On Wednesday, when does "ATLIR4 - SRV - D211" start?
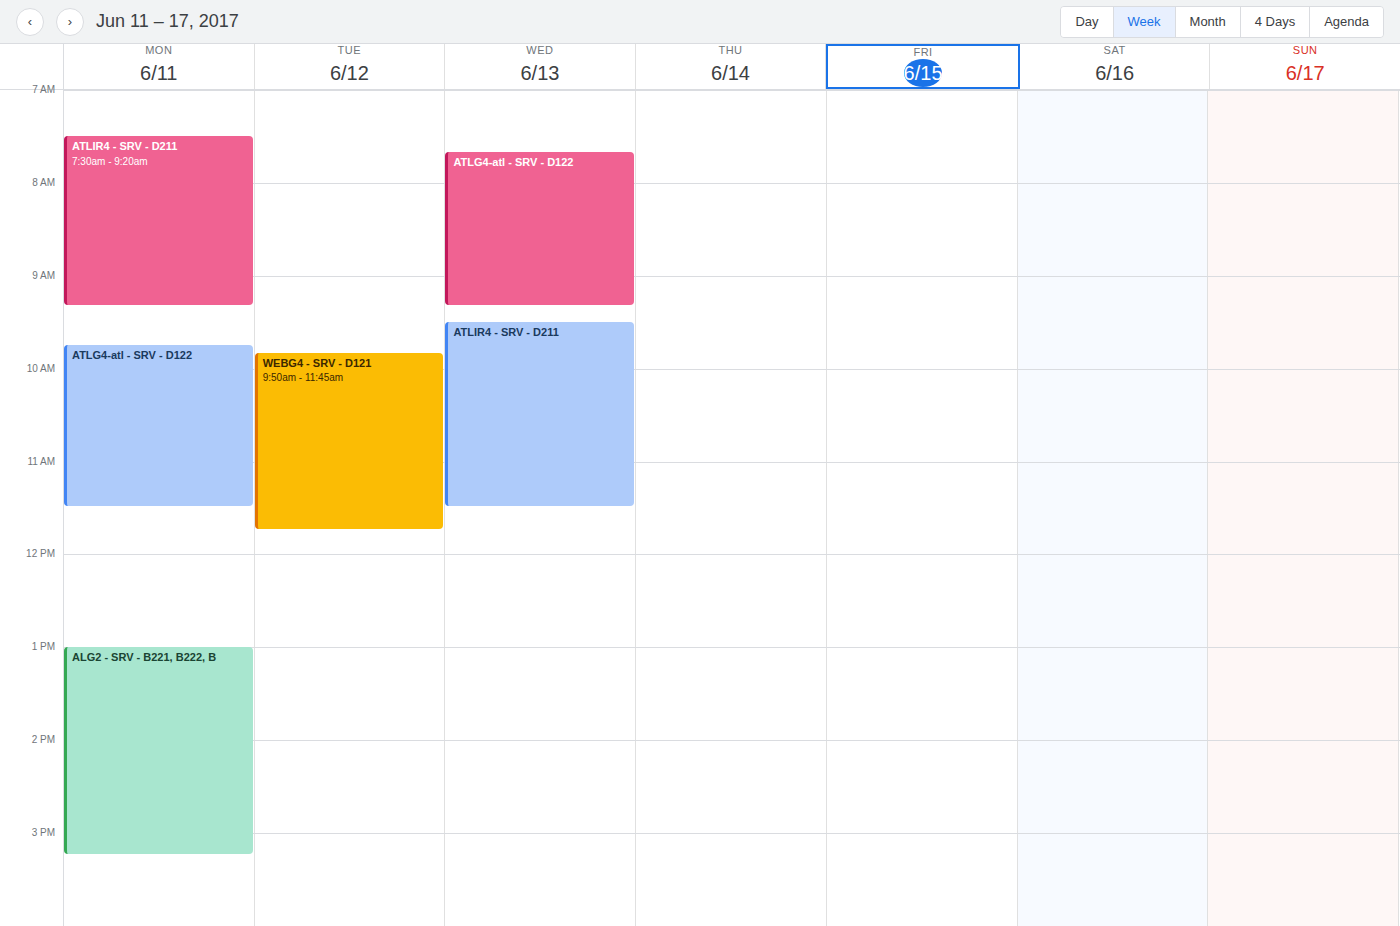
9:30 AM